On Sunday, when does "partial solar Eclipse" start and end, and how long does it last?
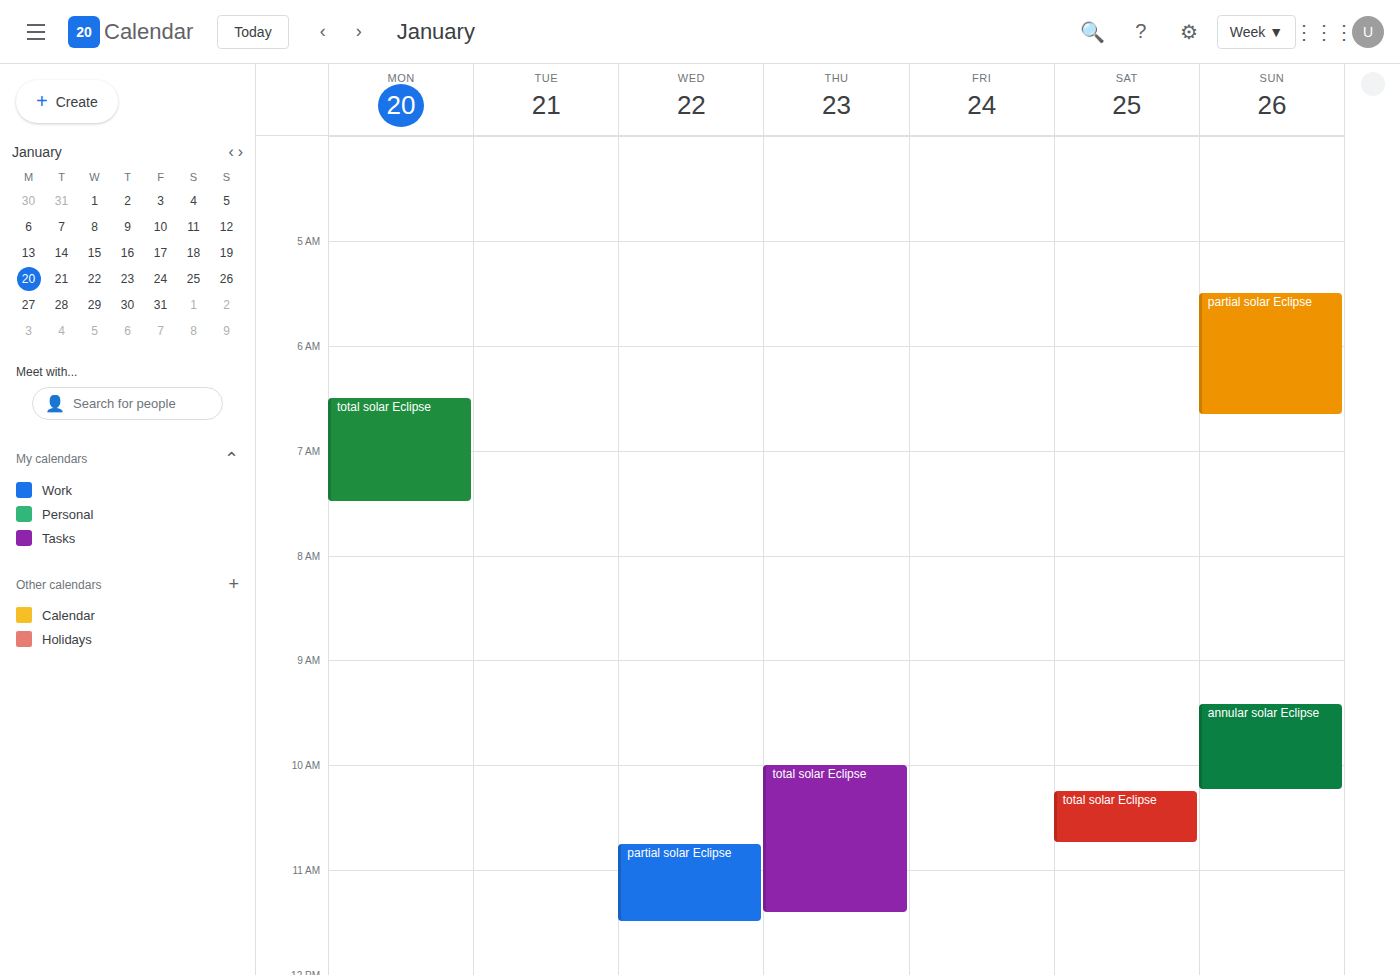
5:30 AM to 6:40 AM, 1 hour 10 minutes